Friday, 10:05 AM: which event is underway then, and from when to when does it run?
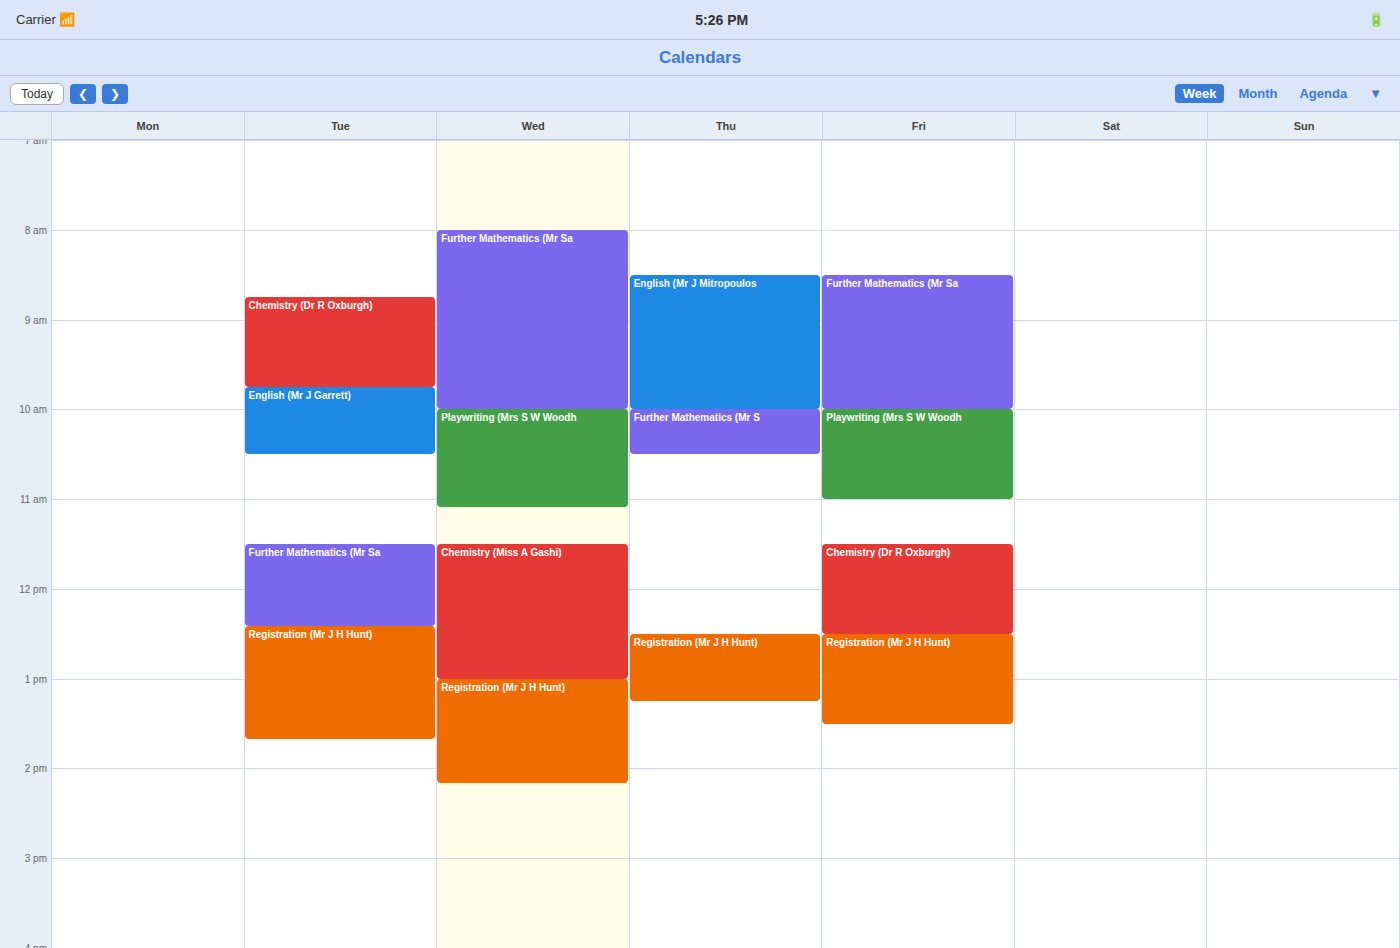
"Playwriting (Mrs S W Woodh", 10:00 AM to 11:00 AM